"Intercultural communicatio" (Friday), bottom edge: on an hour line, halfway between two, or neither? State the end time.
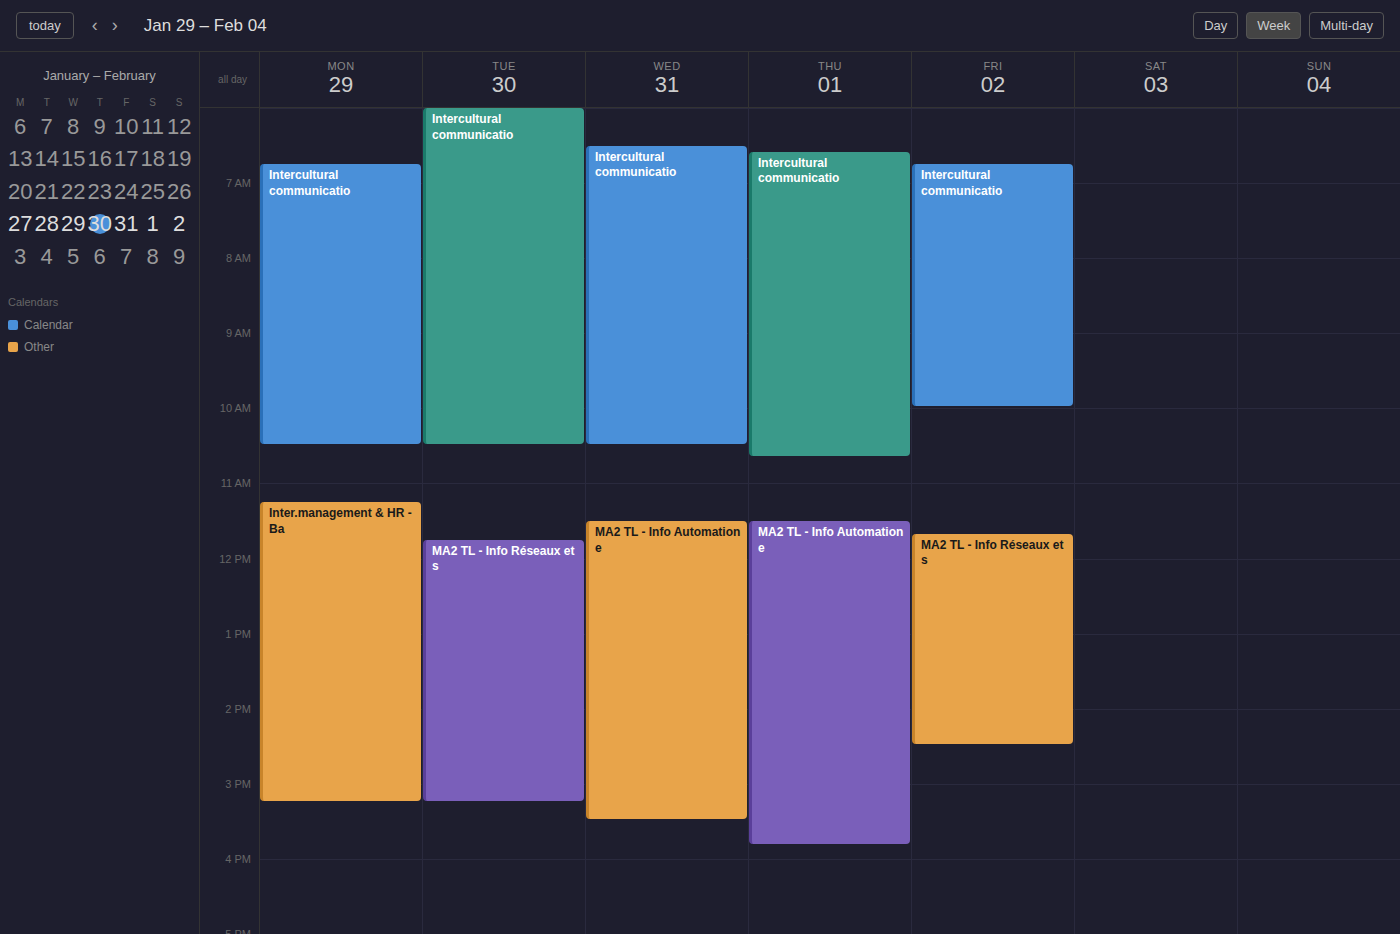
10:00 AM -- exactly on the 10 AM line.